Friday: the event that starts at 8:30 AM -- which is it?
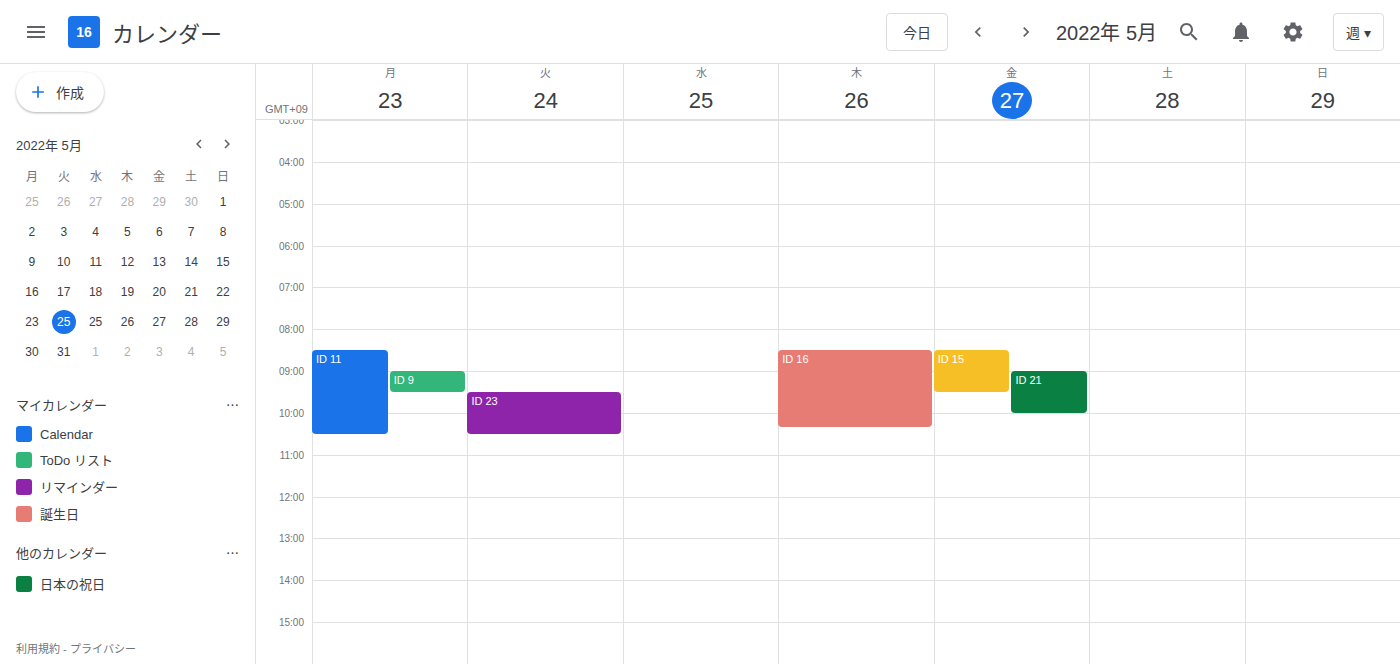
"ID 15"